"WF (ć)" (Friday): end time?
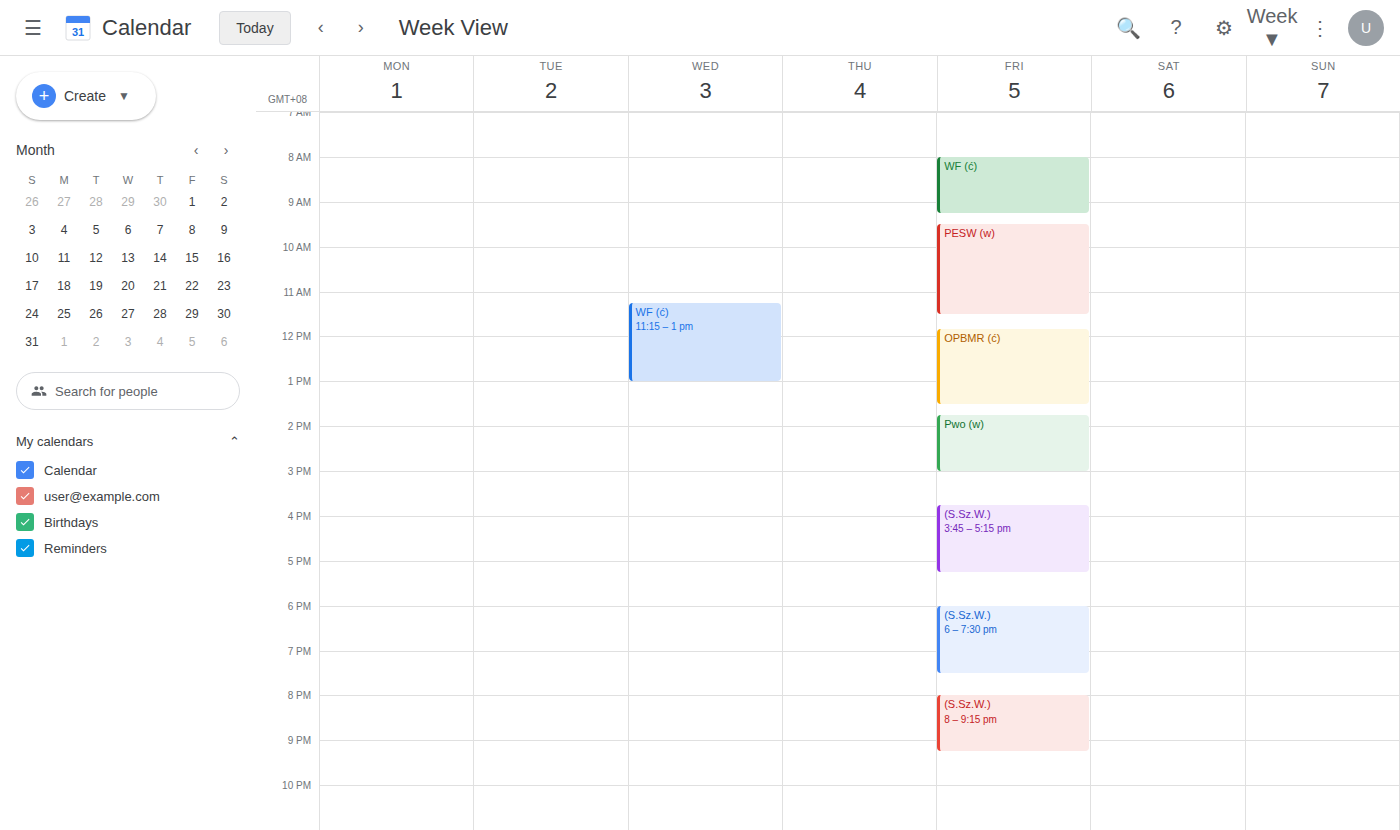
9:15 AM